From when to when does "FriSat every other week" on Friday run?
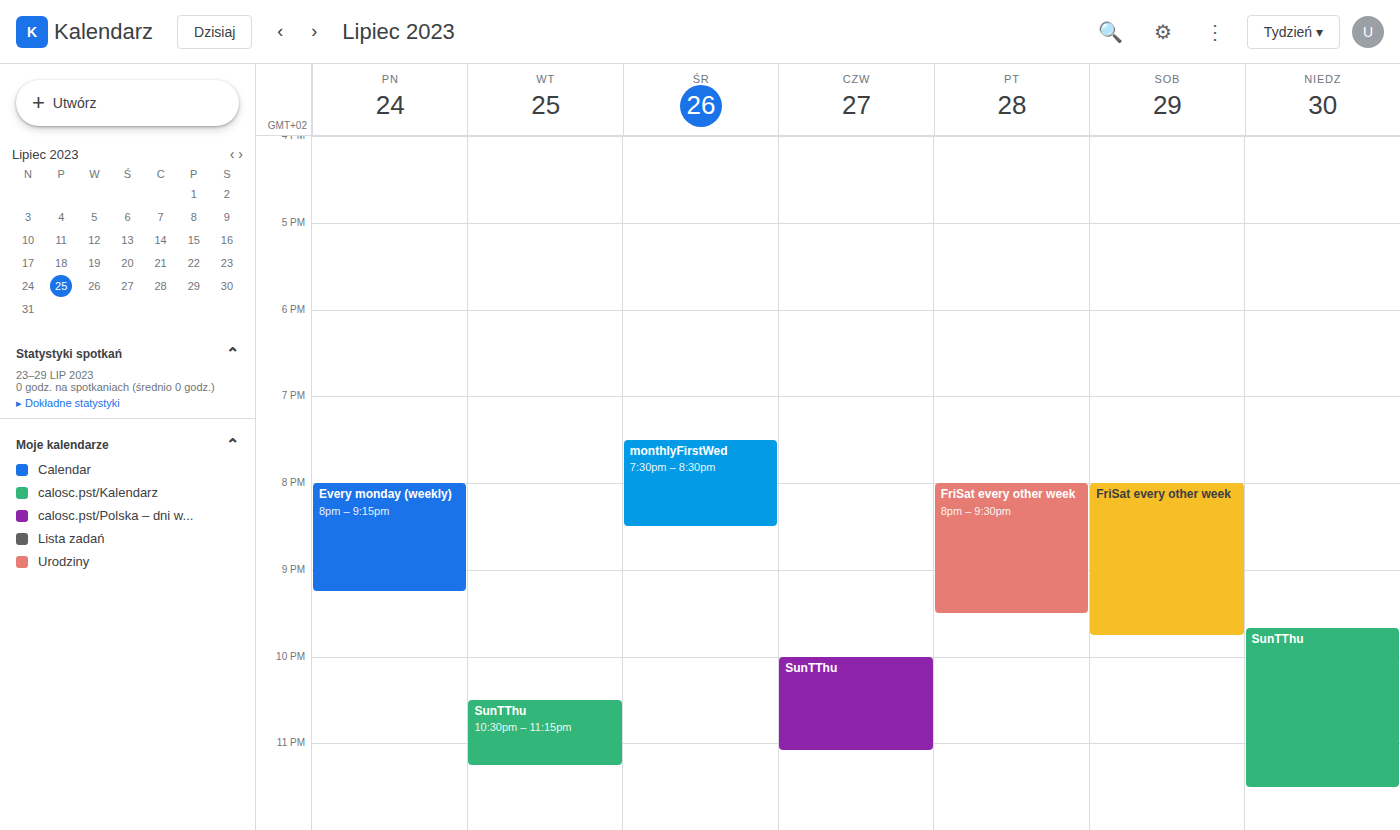
8:00 PM to 9:30 PM